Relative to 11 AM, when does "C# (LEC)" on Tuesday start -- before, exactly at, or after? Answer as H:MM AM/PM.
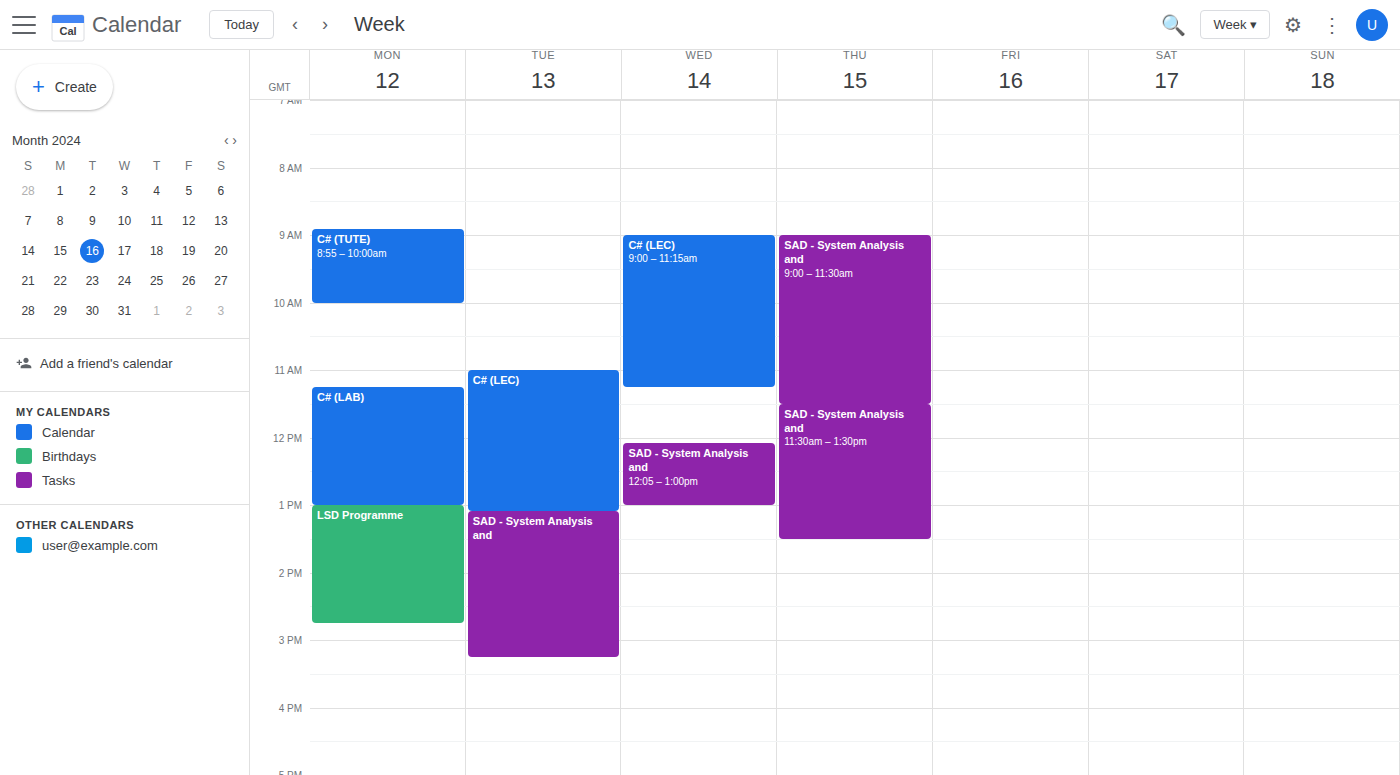
11:00 AM -- exactly at 11 AM, on the 11 AM line.